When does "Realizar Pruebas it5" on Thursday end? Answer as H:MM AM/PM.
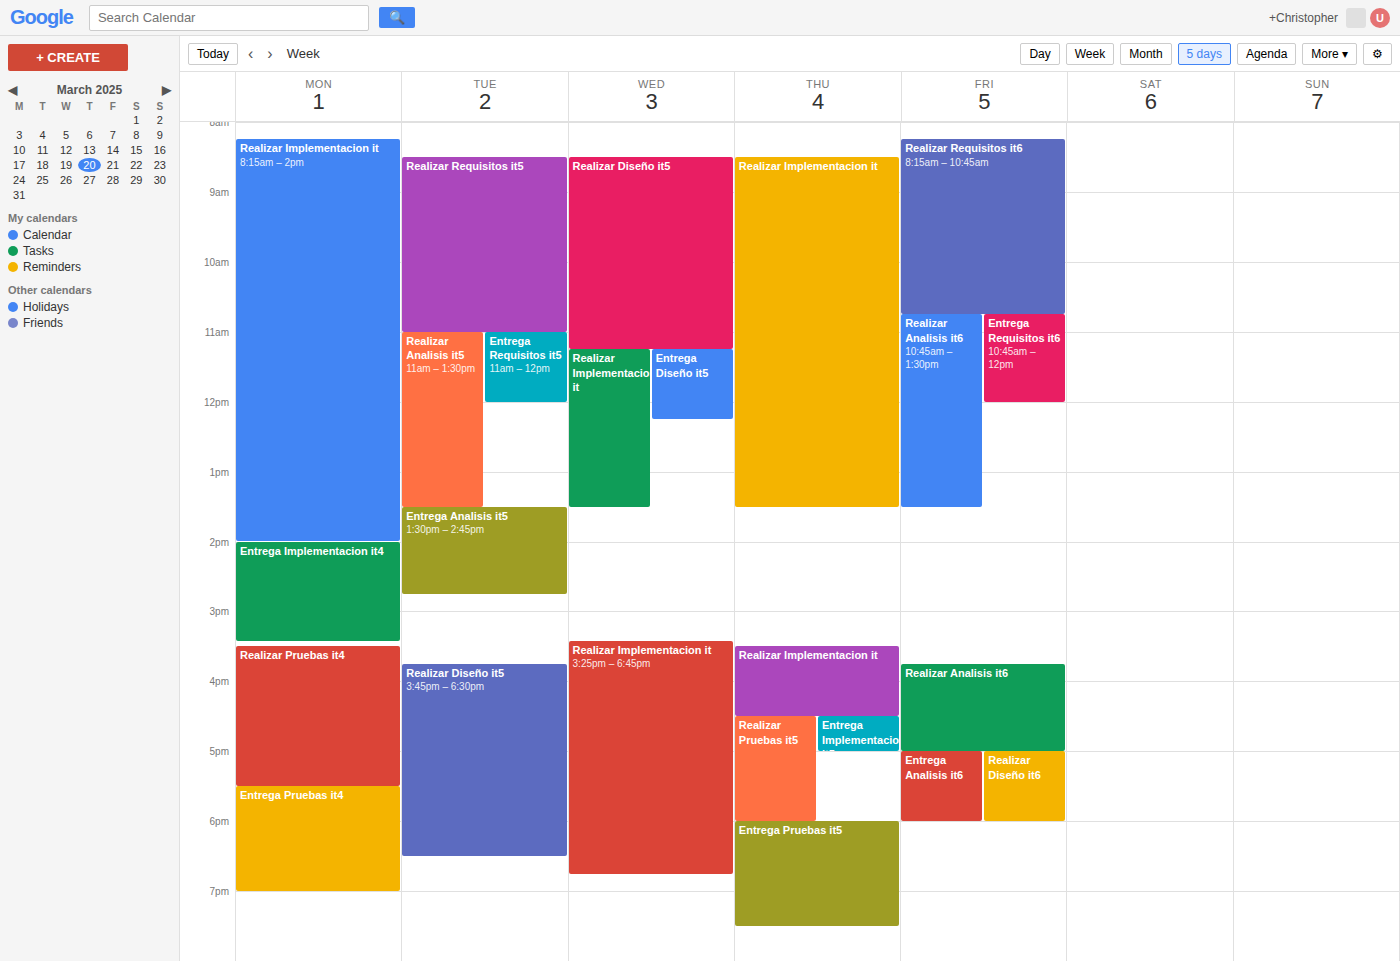
6:00 PM